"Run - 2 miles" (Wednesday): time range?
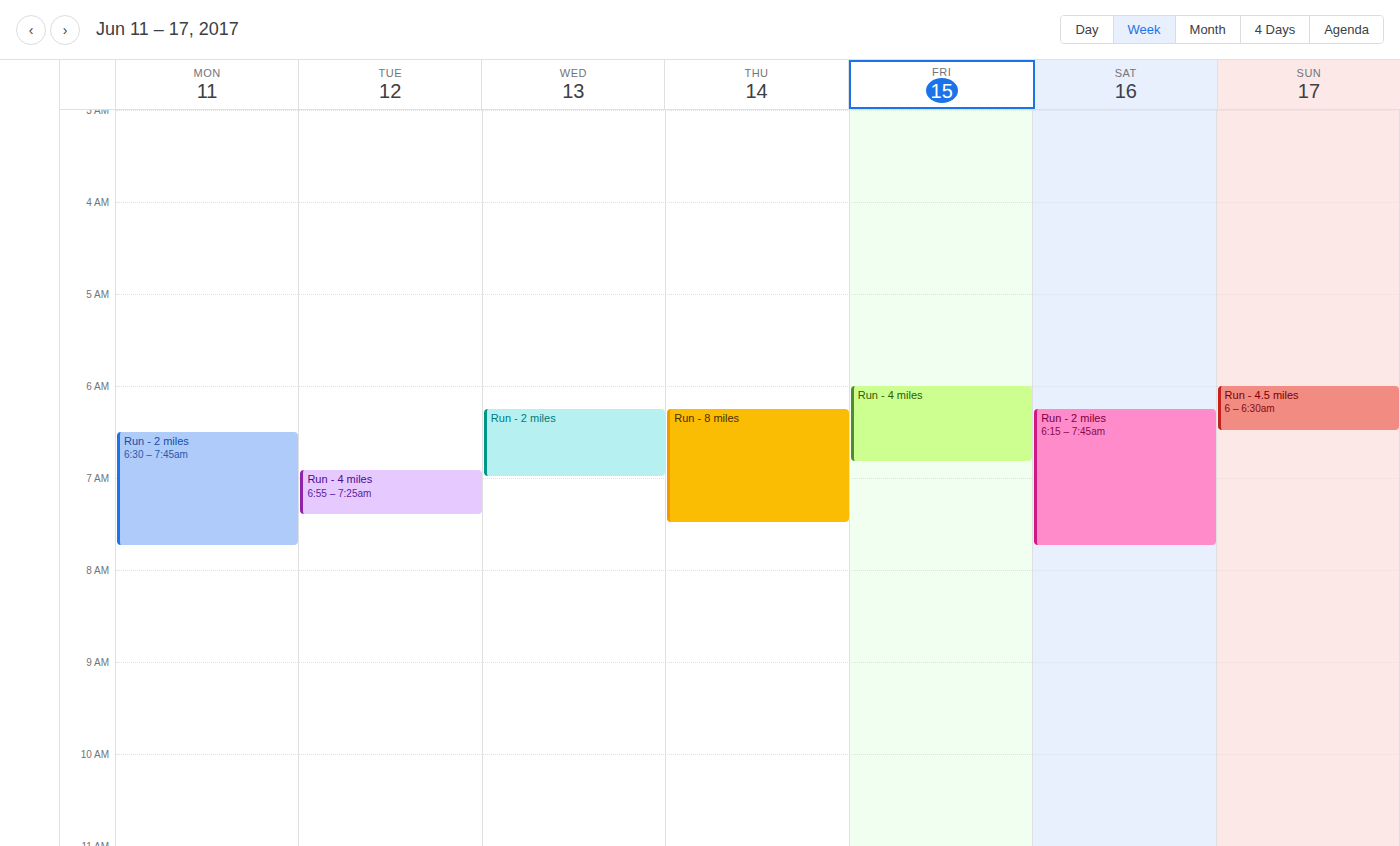
6:15 AM to 7:00 AM